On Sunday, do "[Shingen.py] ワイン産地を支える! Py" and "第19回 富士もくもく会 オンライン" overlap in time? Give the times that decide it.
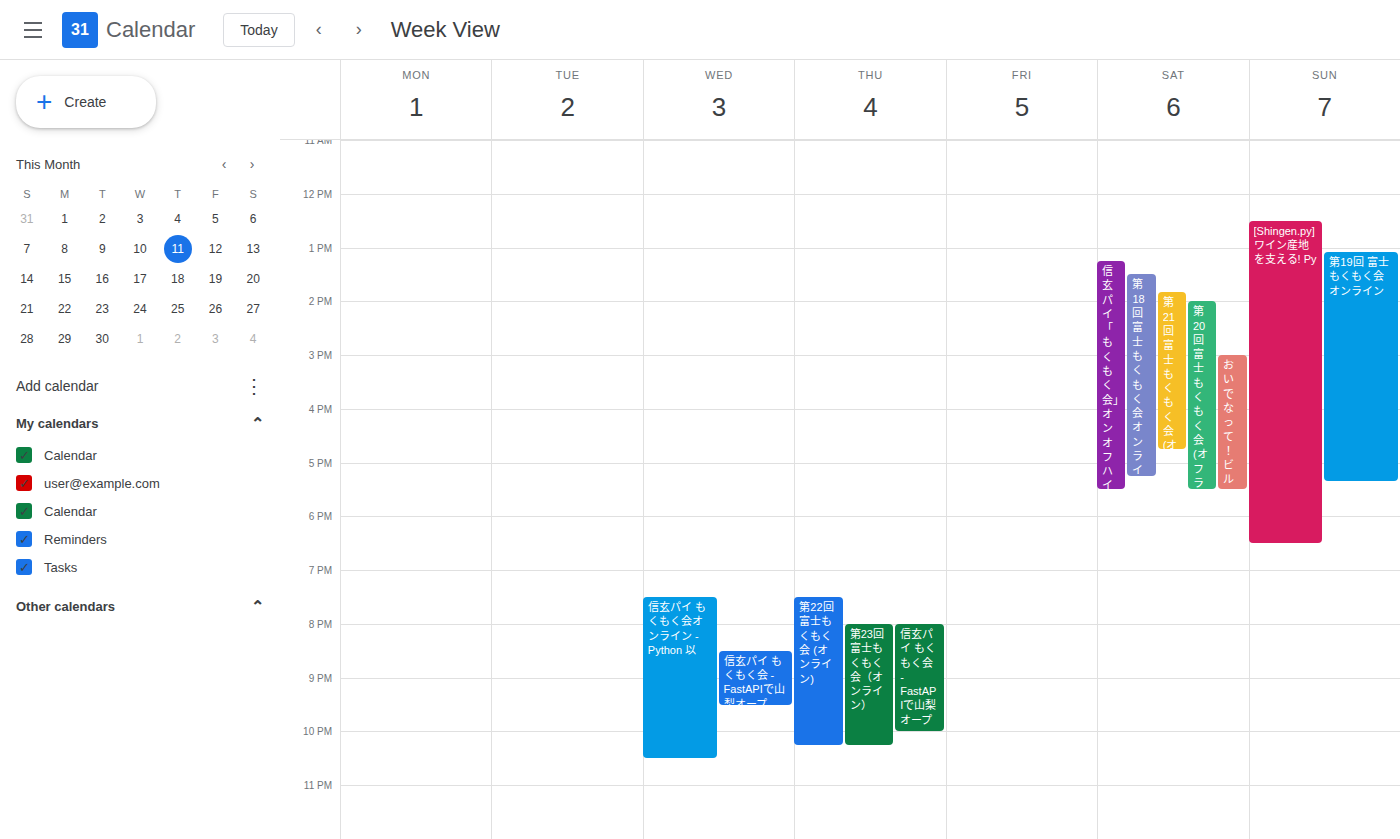
"第19回 富士もくもく会 オンライン" runs 1:05 PM to 5:20 PM, inside "[Shingen.py] ワイン産地を支える! Py" -- they overlap.